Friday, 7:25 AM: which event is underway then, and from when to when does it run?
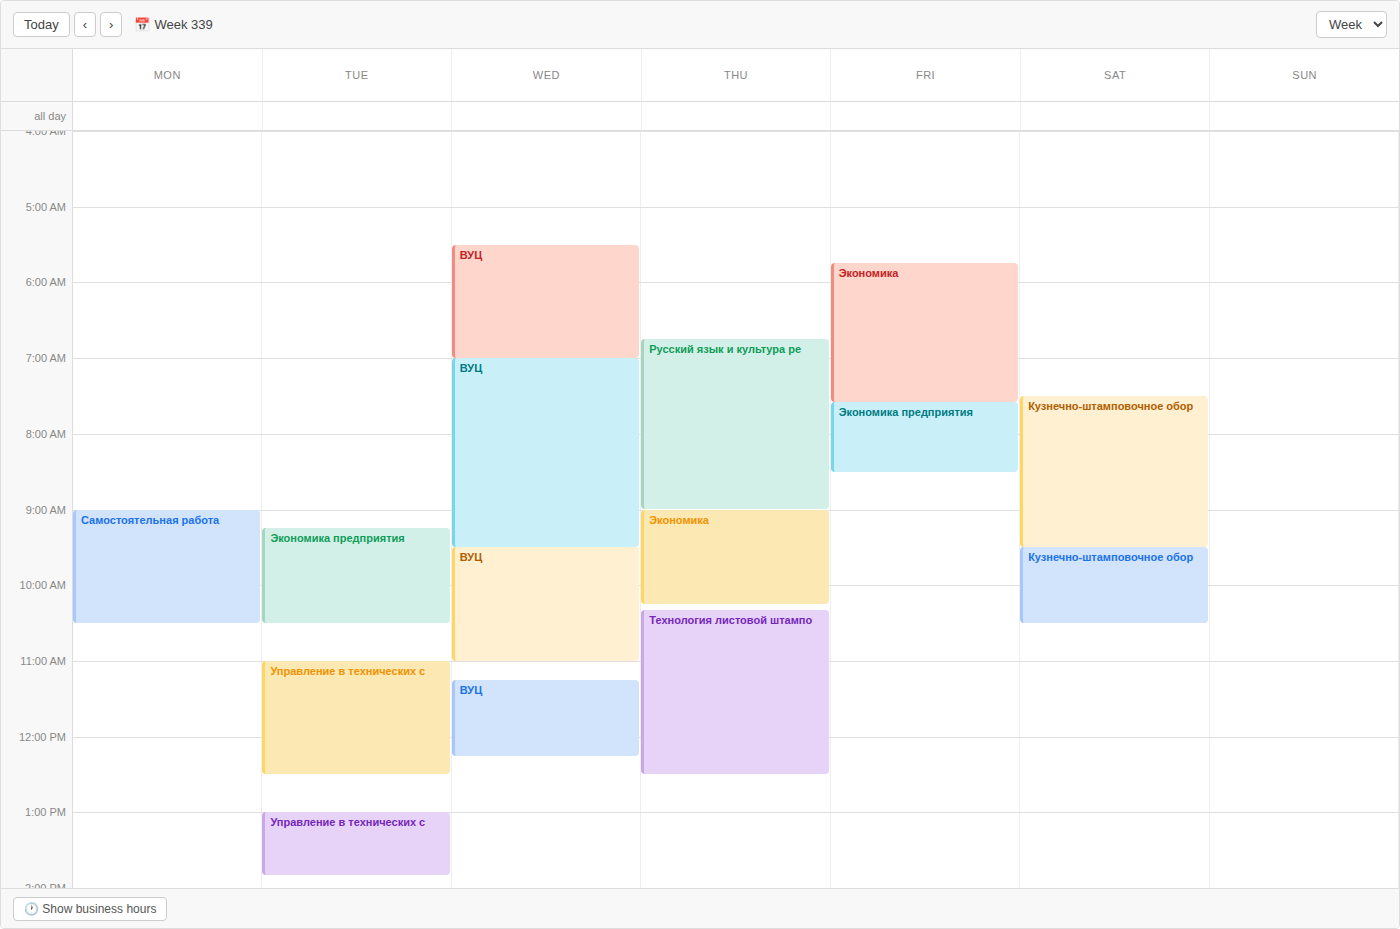
"Экономика", 5:45 AM to 7:35 AM